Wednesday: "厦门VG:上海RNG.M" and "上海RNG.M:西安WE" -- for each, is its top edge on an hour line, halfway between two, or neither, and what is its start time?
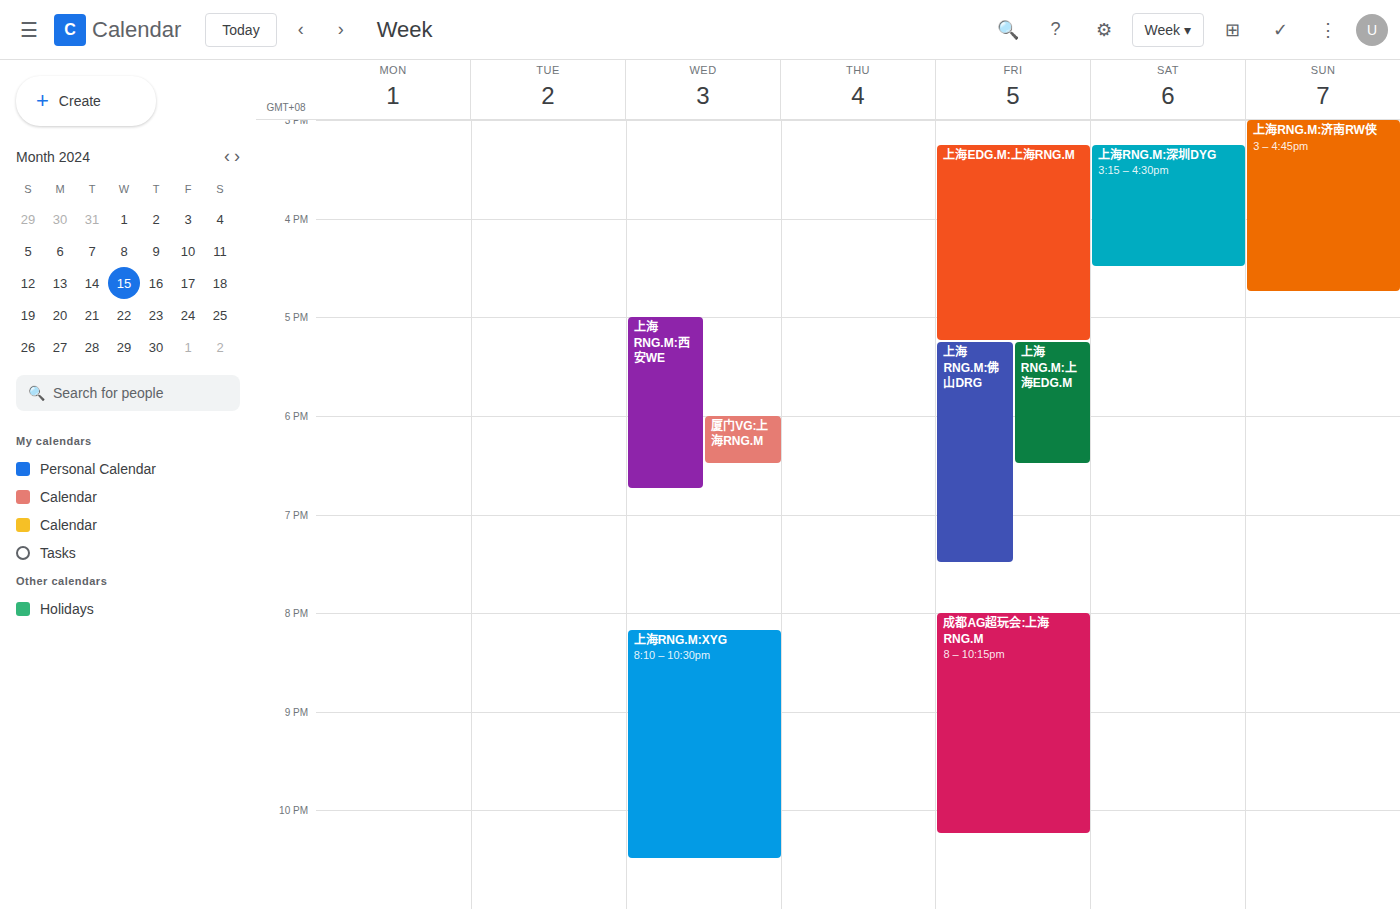
"厦门VG:上海RNG.M": 18:00, exactly on the 18:00 line. "上海RNG.M:西安WE": 17:00, exactly on the 17:00 line.